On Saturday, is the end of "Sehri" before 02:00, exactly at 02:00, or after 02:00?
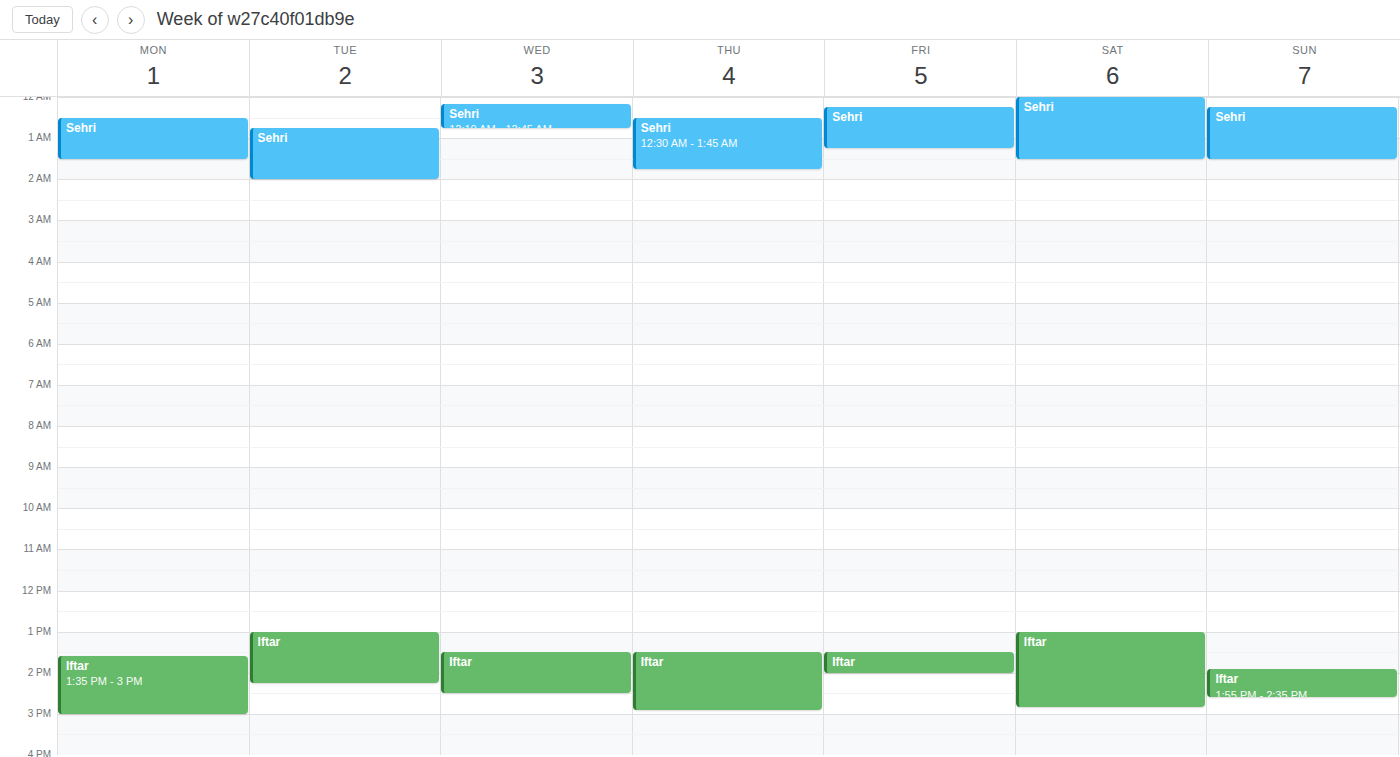
01:30 -- before 02:00, 30 minutes above the 02:00 line.